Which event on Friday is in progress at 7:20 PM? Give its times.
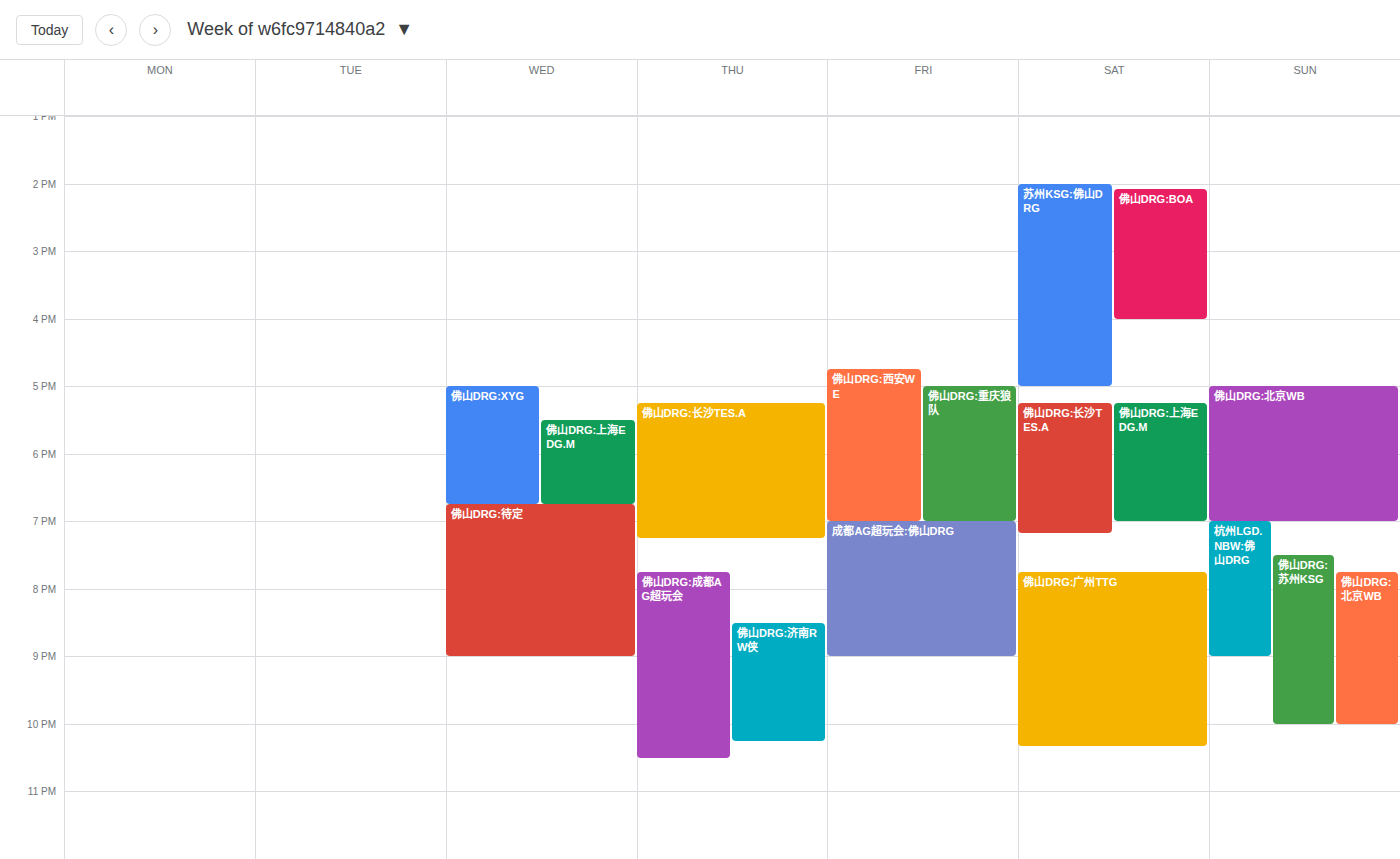
"成都AG超玩会:佛山DRG", 7:00 PM to 9:00 PM